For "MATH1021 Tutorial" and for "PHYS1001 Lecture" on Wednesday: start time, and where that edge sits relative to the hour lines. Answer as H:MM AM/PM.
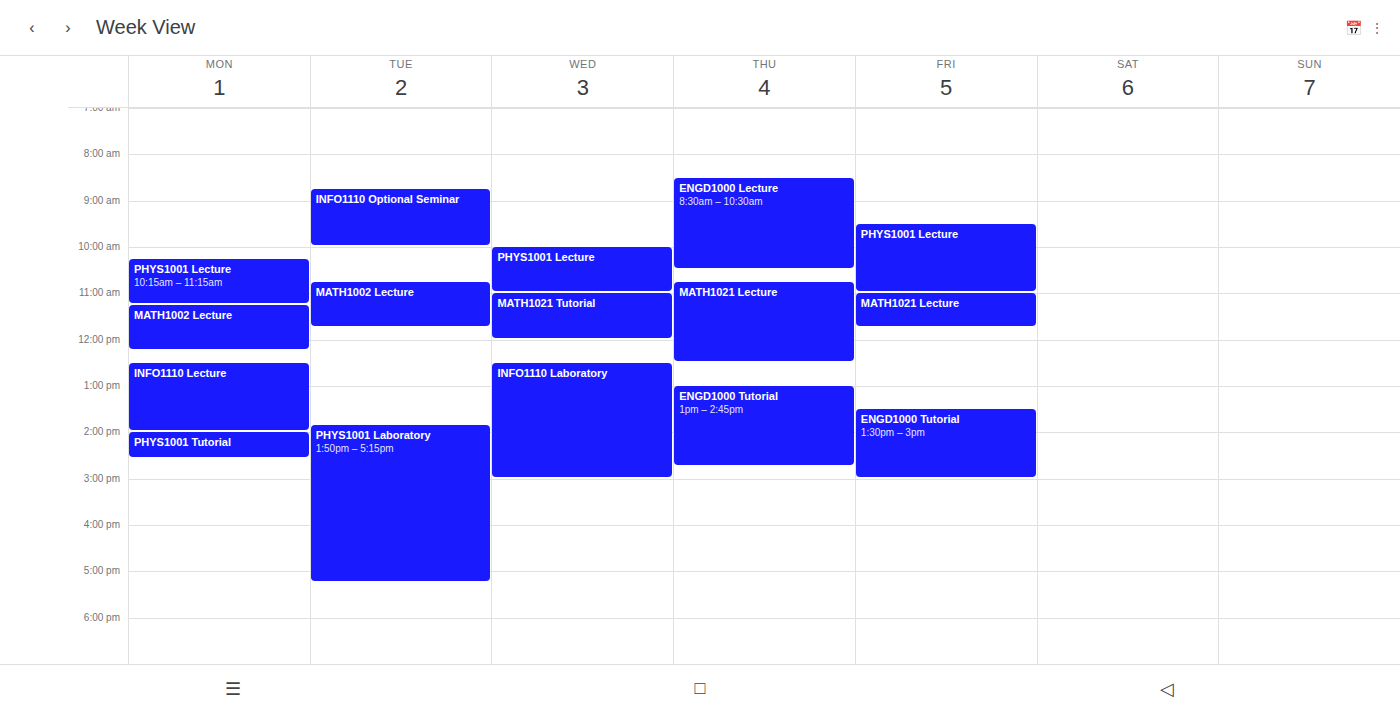
"MATH1021 Tutorial": 11:00 AM, exactly on the 11 AM line. "PHYS1001 Lecture": 10:00 AM, exactly on the 10 AM line.